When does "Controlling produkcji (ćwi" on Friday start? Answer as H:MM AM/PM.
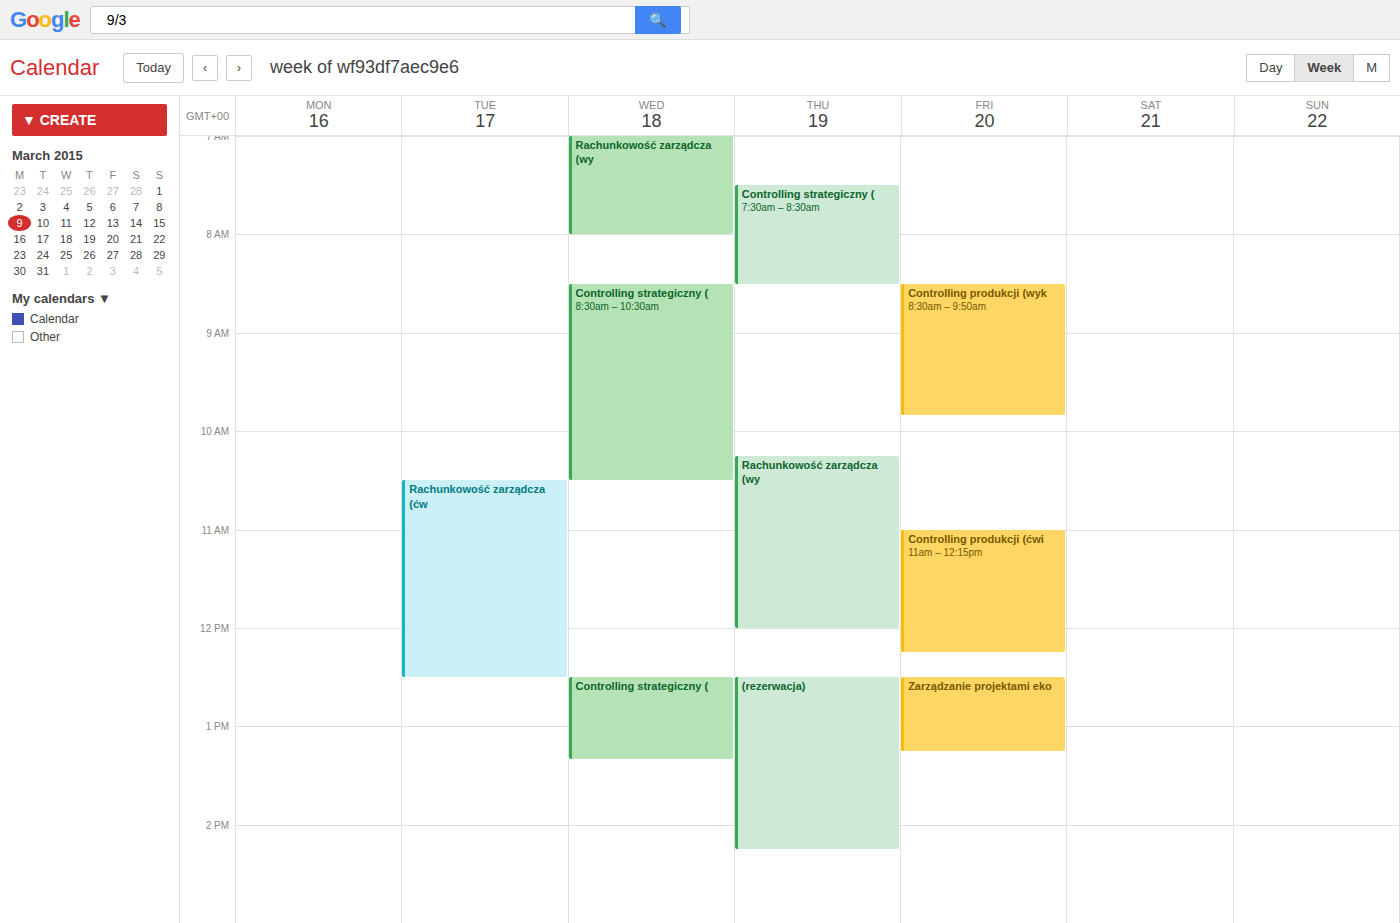
11:00 AM